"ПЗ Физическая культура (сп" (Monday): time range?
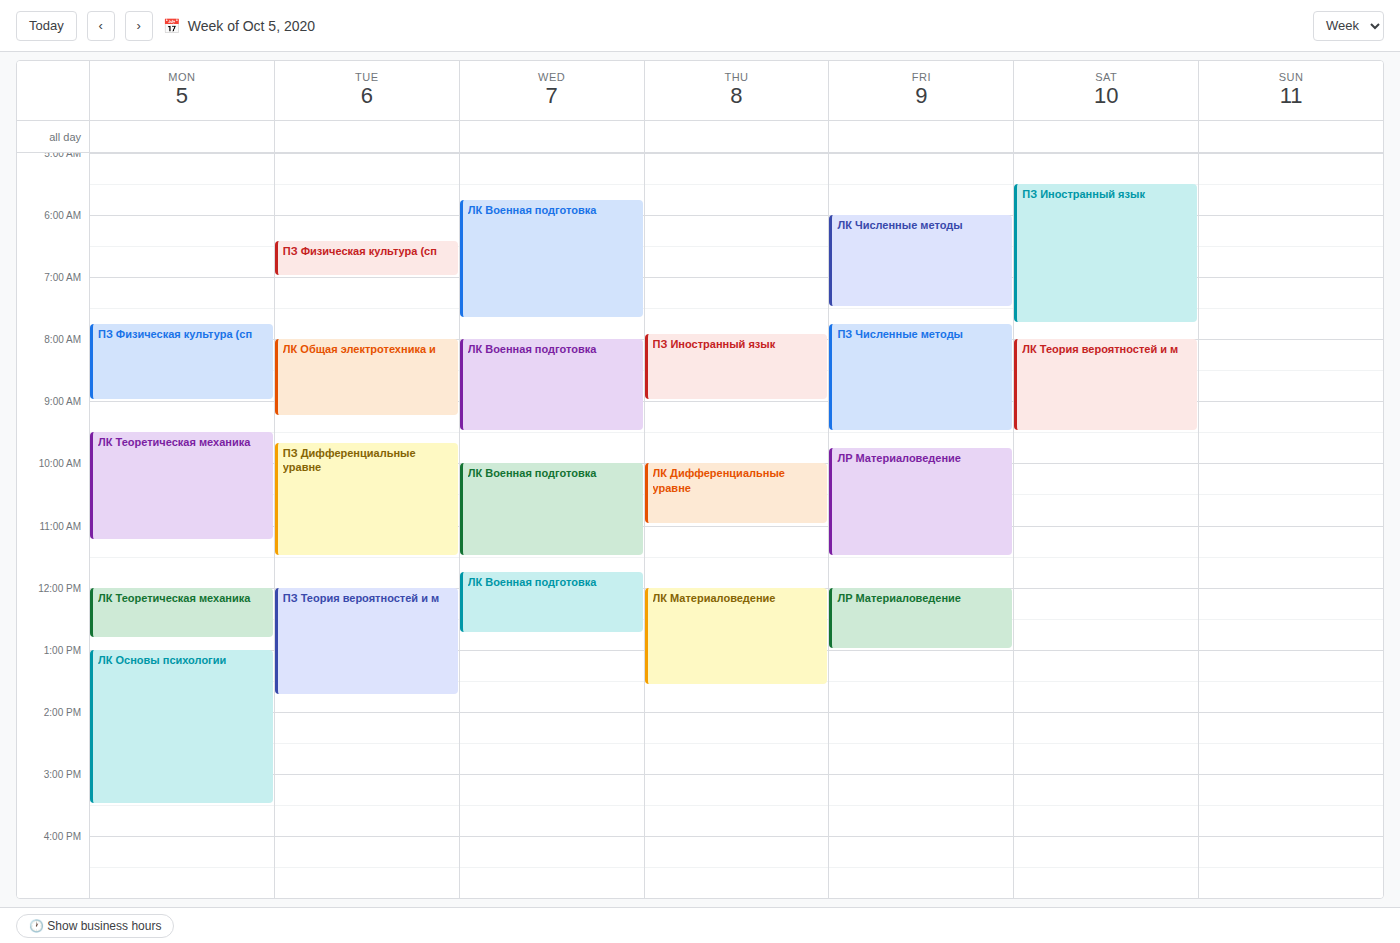
7:45 AM to 9:00 AM